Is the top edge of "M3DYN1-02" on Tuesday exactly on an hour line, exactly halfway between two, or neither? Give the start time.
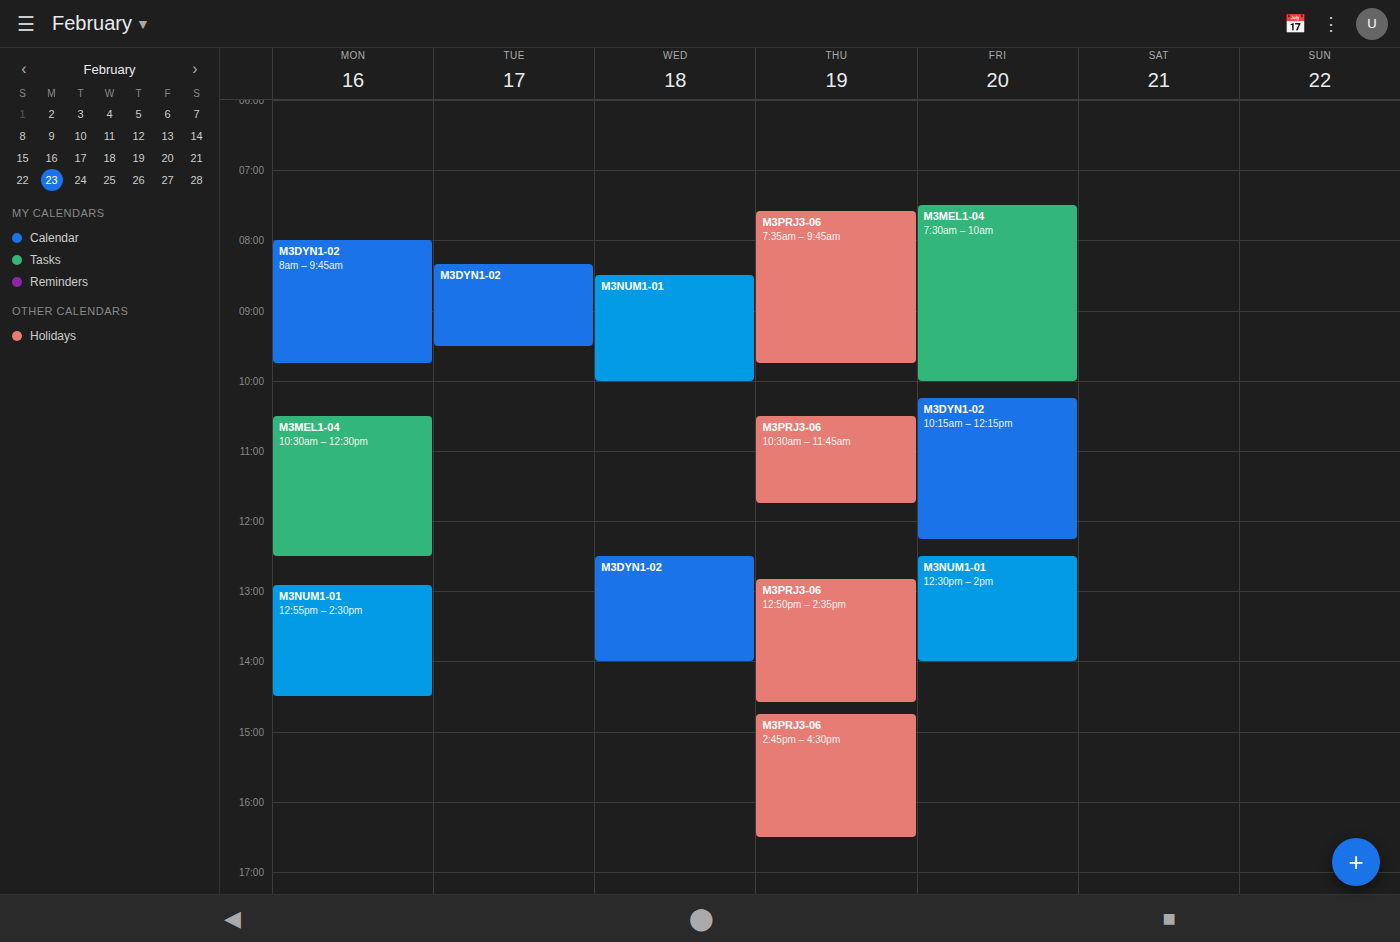
08:20 -- neither: 20 minutes below the 08:00 line and 40 minutes above the 09:00 line.